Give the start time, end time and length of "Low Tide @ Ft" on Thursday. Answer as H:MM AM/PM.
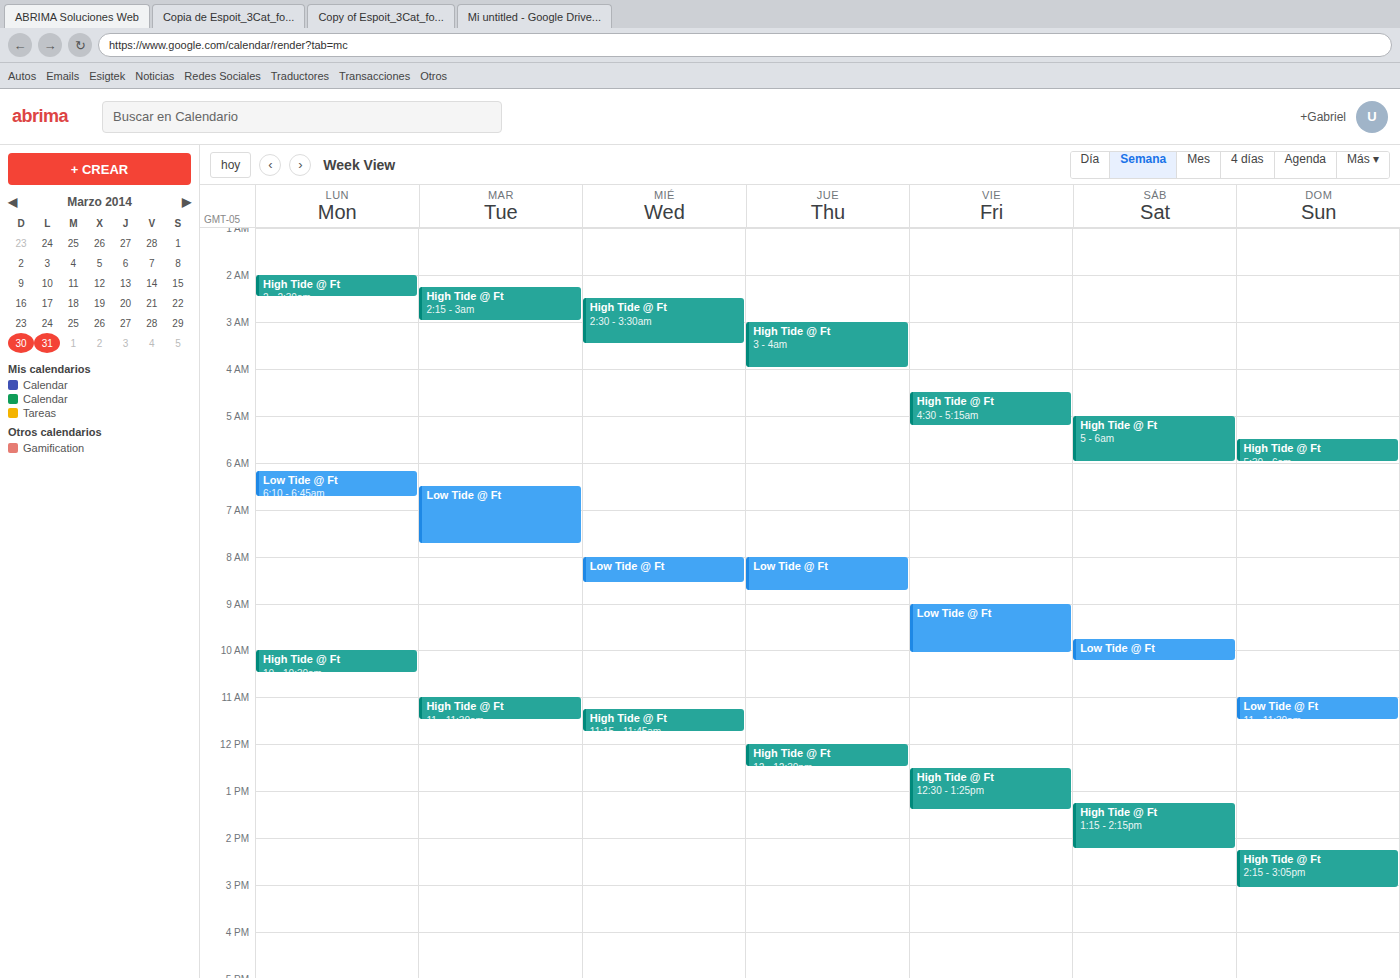
8:00 AM to 8:45 AM, 45 minutes